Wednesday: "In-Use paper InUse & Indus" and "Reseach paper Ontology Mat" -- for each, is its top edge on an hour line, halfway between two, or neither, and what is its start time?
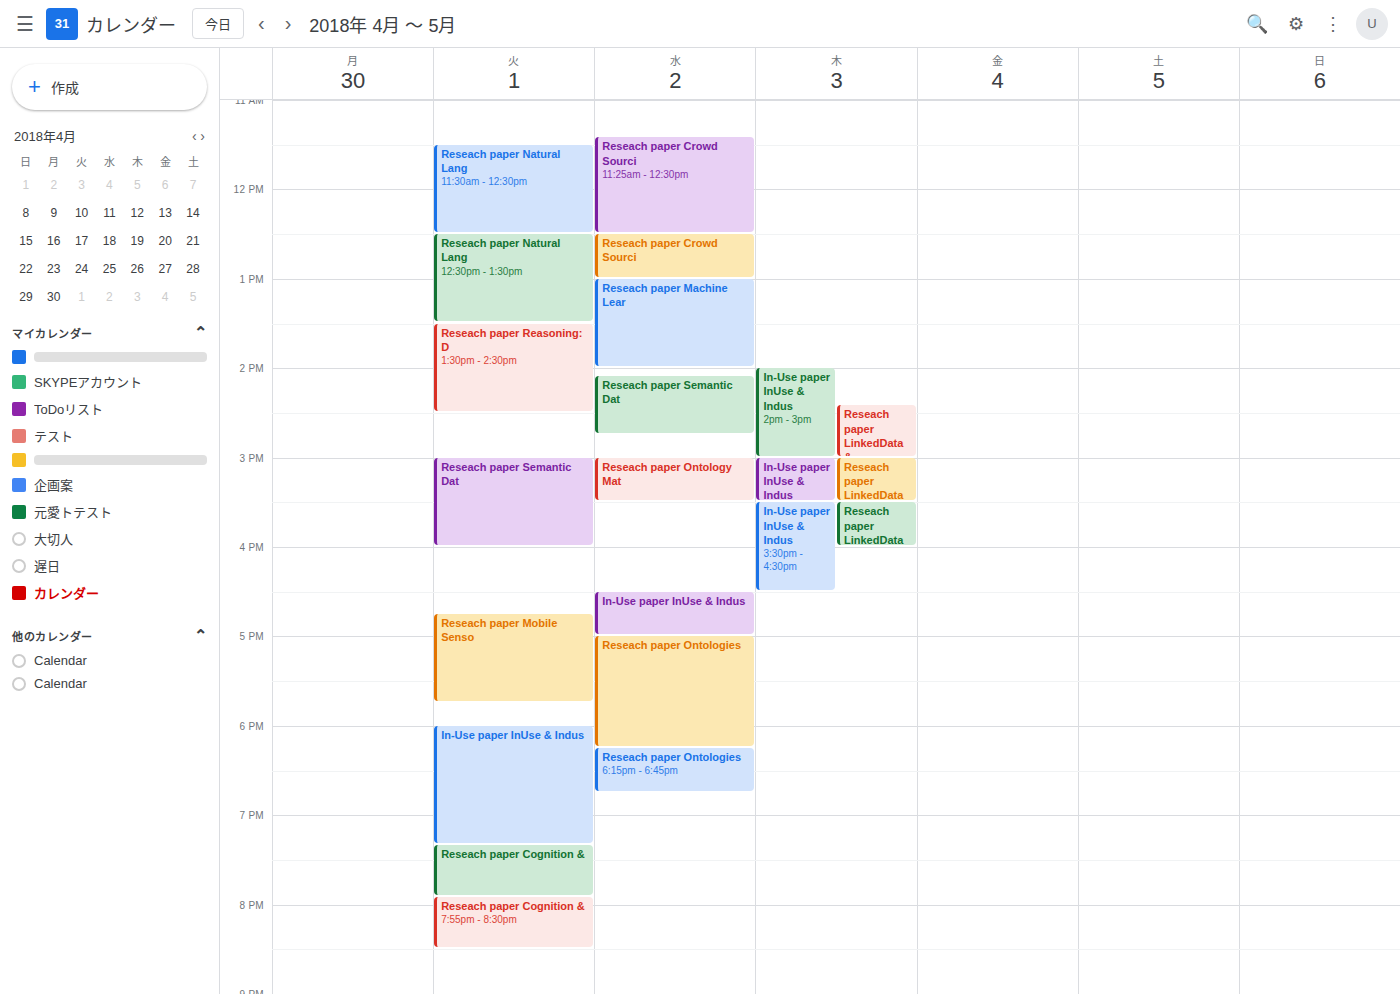
"In-Use paper InUse & Indus": 4:30 PM, halfway between the 4 PM and 5 PM lines. "Reseach paper Ontology Mat": 3:00 PM, exactly on the 3 PM line.